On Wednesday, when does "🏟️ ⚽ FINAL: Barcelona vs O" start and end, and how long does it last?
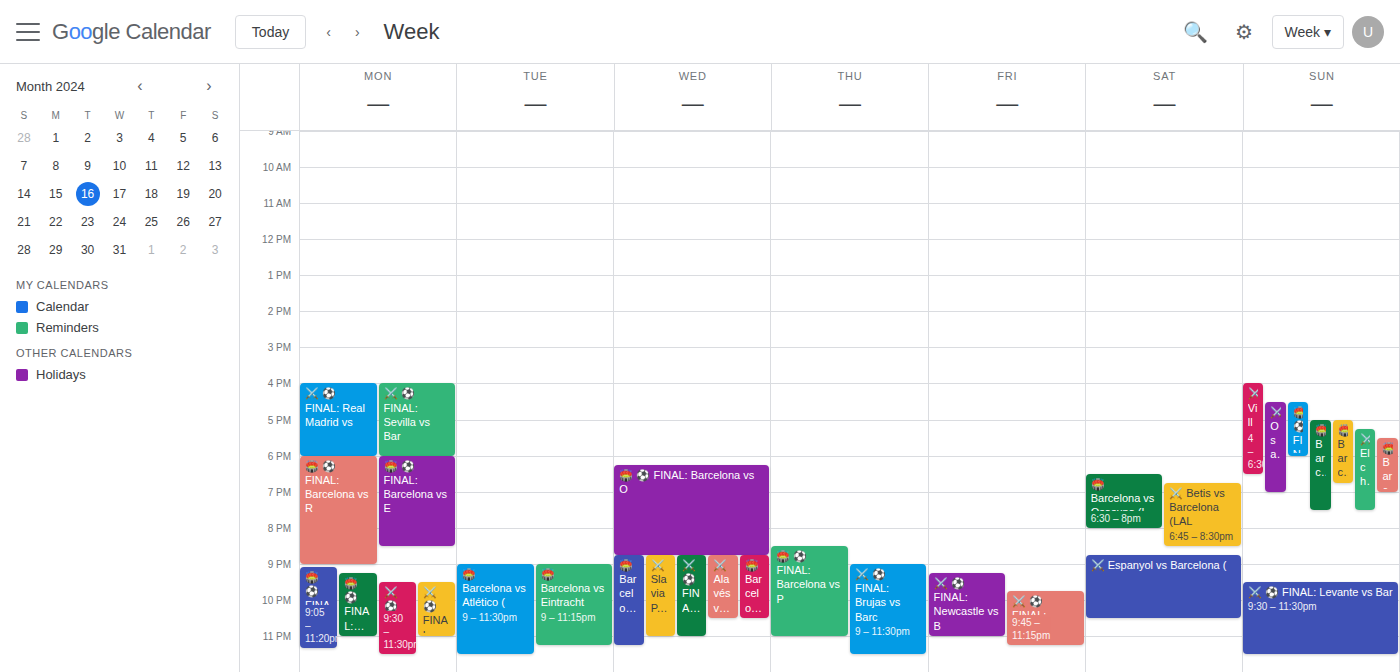
6:15 PM to 8:45 PM, 2 hours 30 minutes